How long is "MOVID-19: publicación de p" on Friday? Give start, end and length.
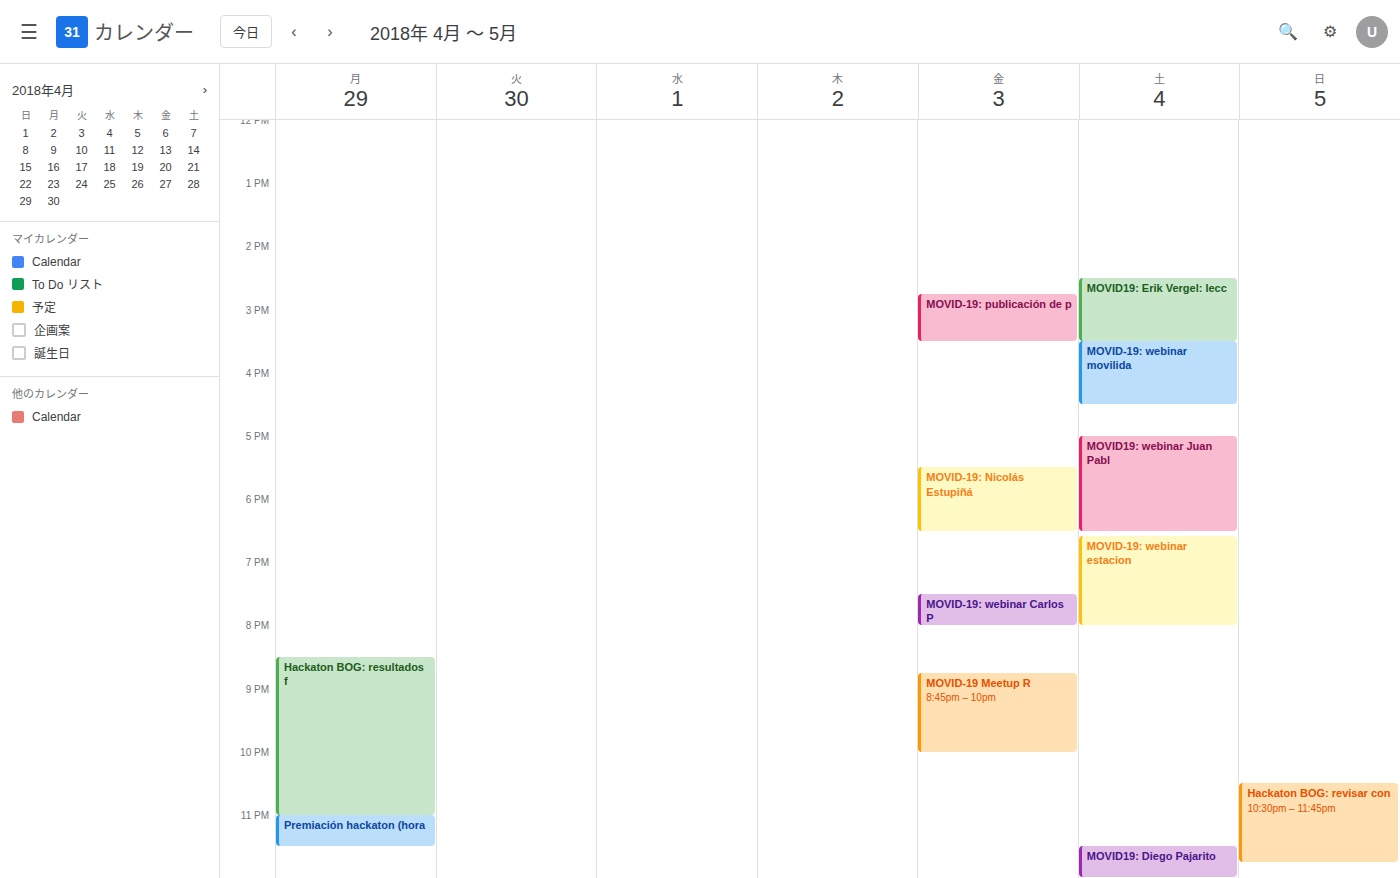
2:45 PM to 3:30 PM, 45 minutes